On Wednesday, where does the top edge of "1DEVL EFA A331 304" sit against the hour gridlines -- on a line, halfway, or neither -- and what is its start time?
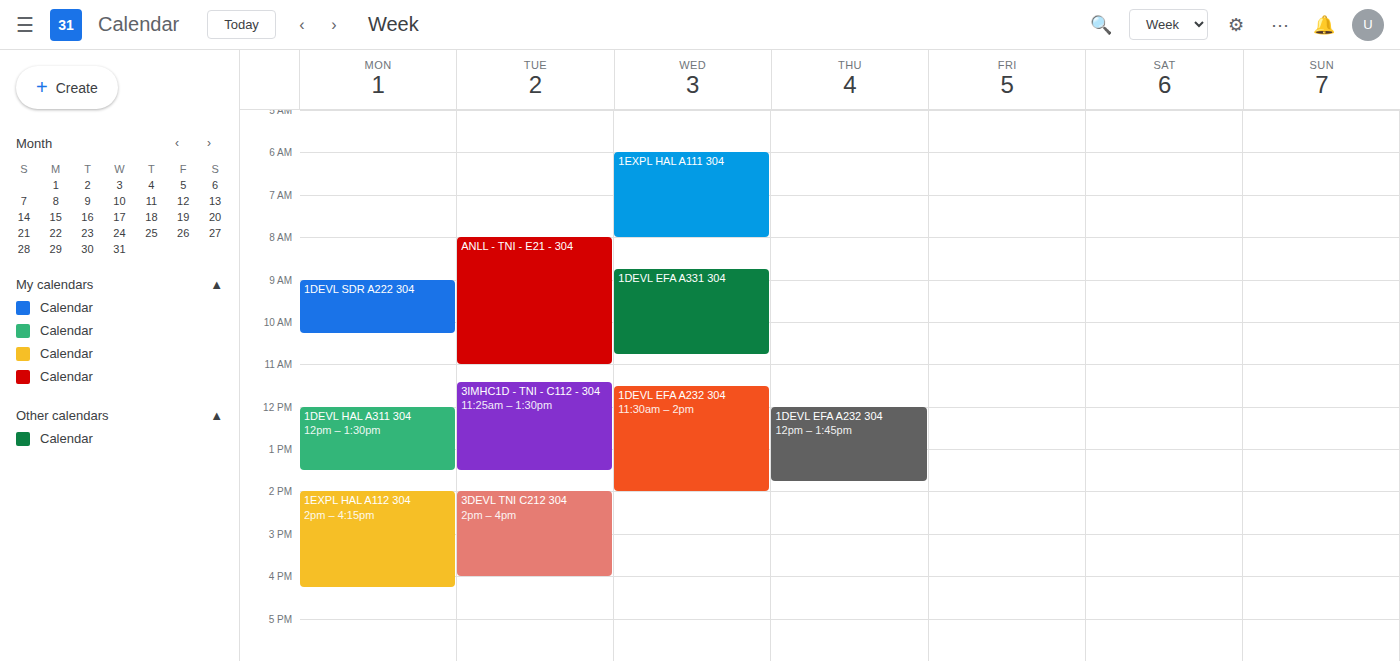
08:45 -- neither: three quarters of the way from the 08:00 line to the 09:00 line.